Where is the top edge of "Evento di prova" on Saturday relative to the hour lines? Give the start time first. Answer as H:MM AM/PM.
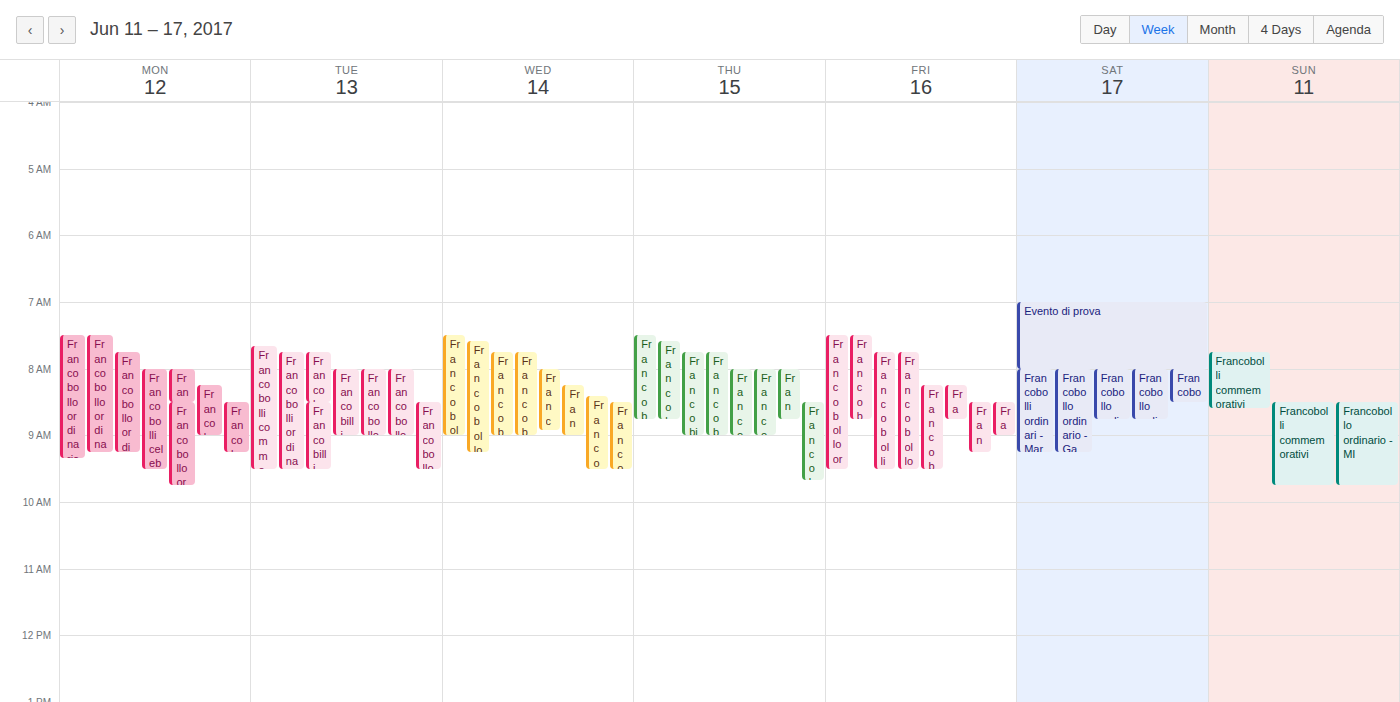
7:00 AM -- exactly on the 7 AM line.